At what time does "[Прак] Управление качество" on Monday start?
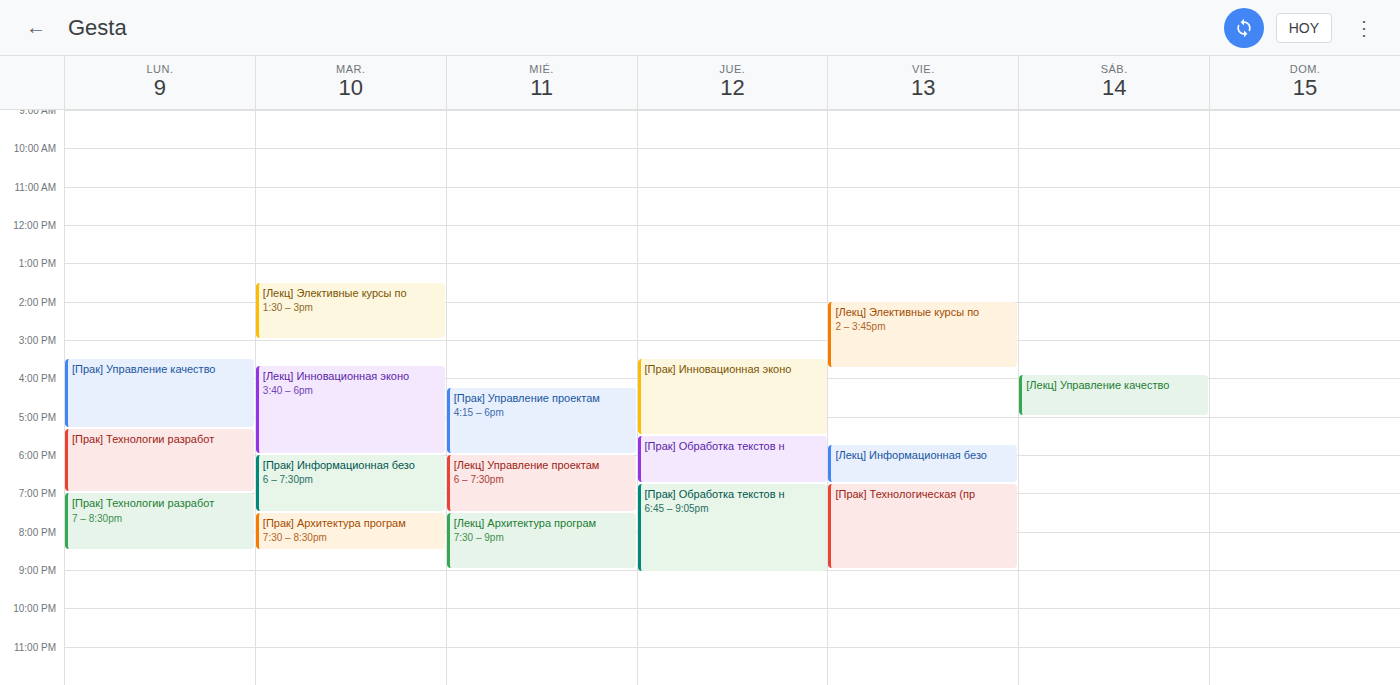
3:30 PM